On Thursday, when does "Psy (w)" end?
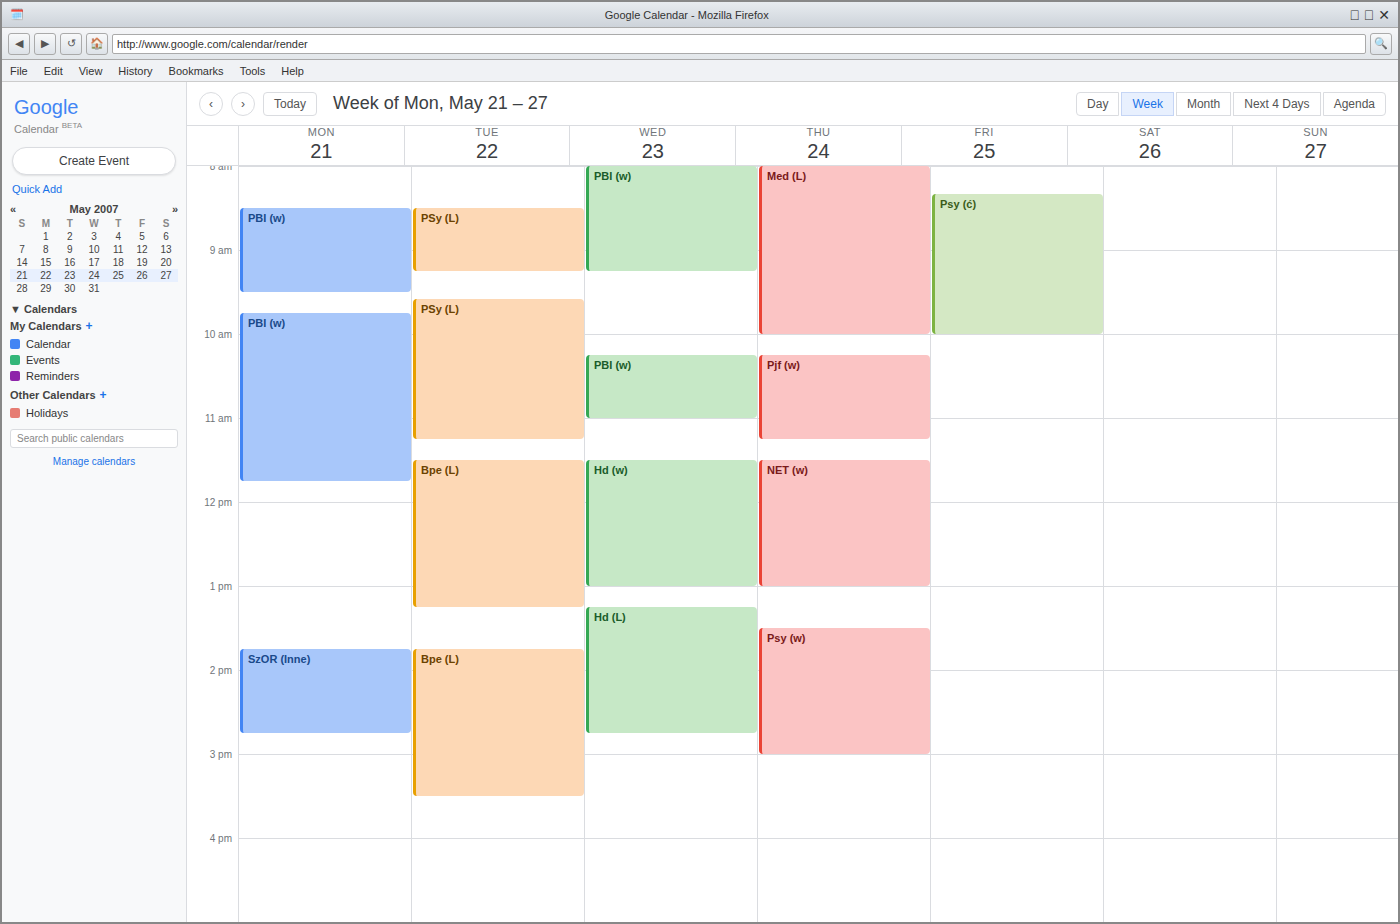
3:00 PM